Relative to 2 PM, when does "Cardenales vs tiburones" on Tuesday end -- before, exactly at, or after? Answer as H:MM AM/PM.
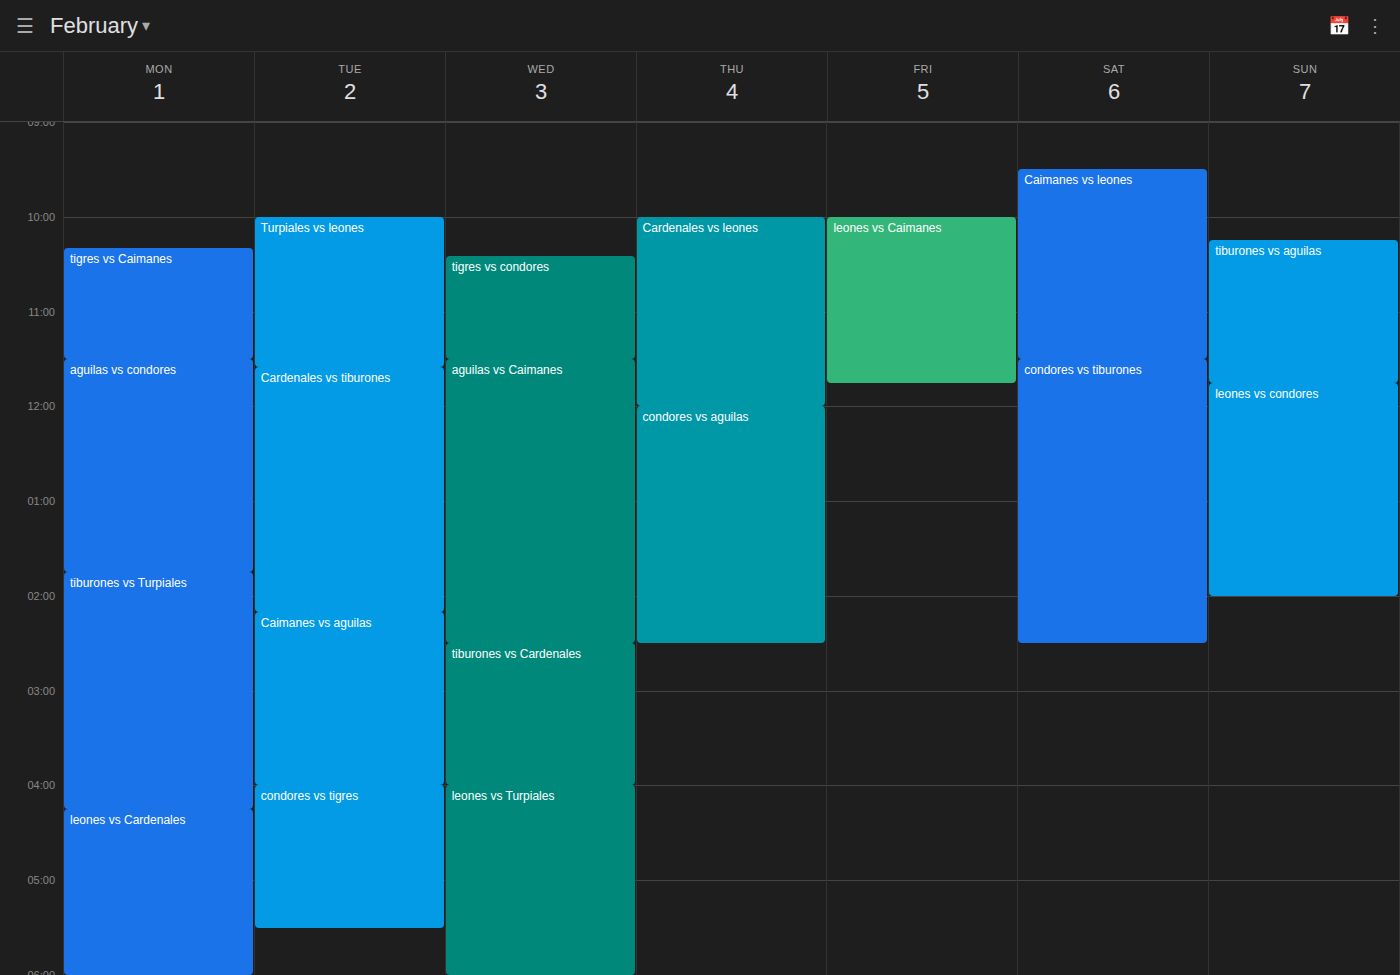
2:10 PM -- after 2 PM, 10 minutes below the 2 PM line.